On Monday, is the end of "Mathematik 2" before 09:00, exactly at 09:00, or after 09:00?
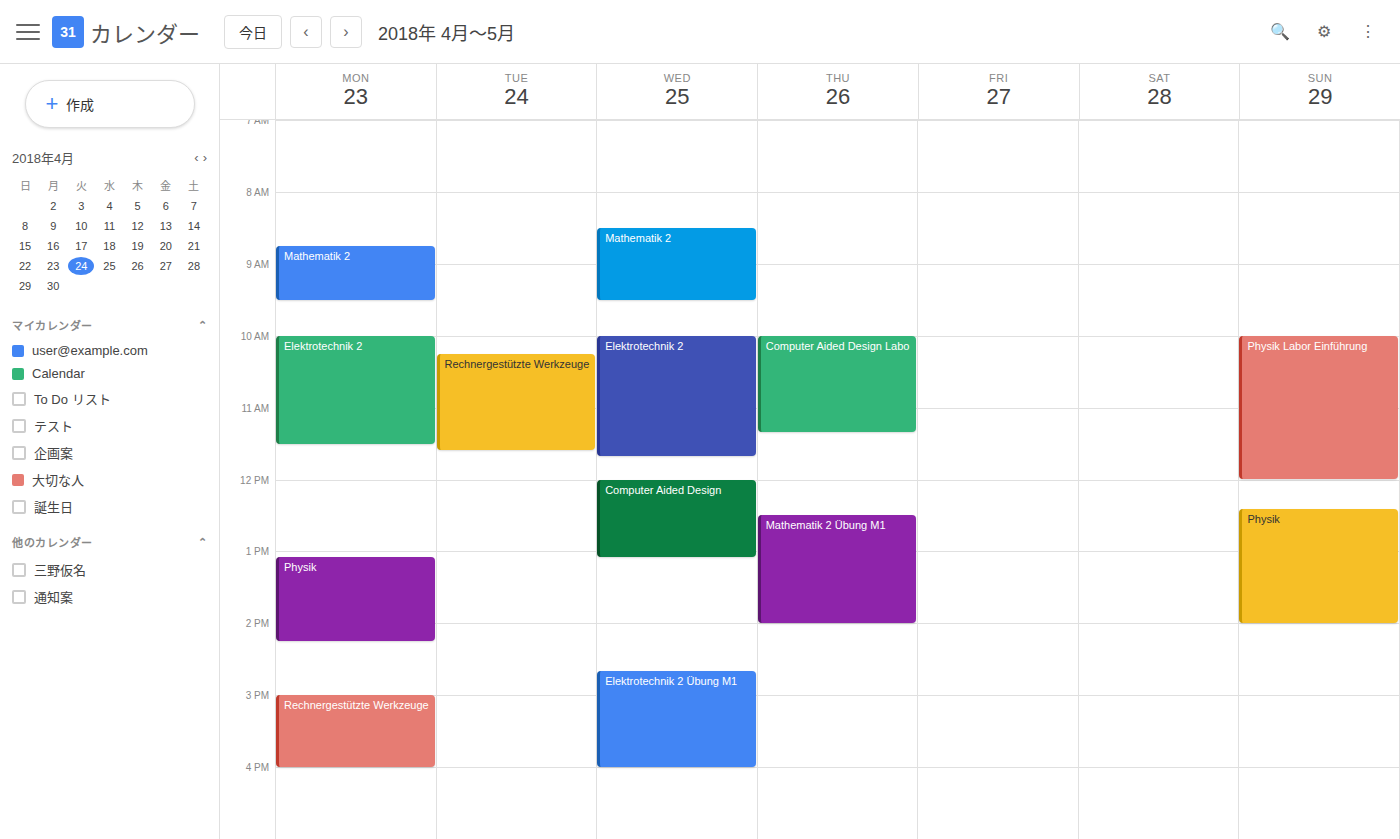
09:30 -- after 09:00, 30 minutes below the 09:00 line.